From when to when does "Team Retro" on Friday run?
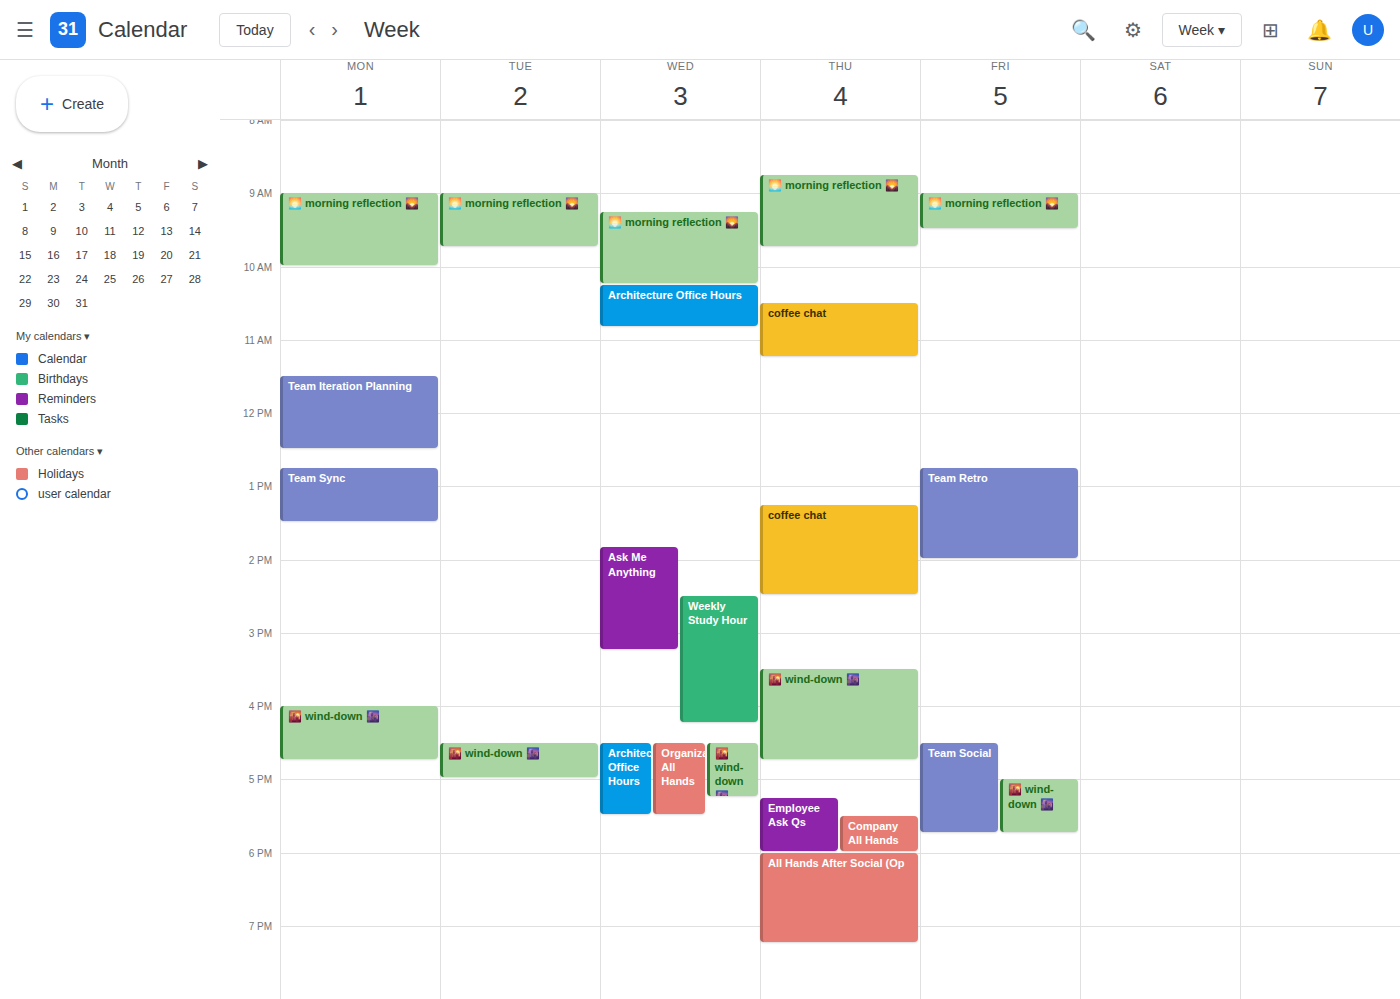
12:45 PM to 2:00 PM